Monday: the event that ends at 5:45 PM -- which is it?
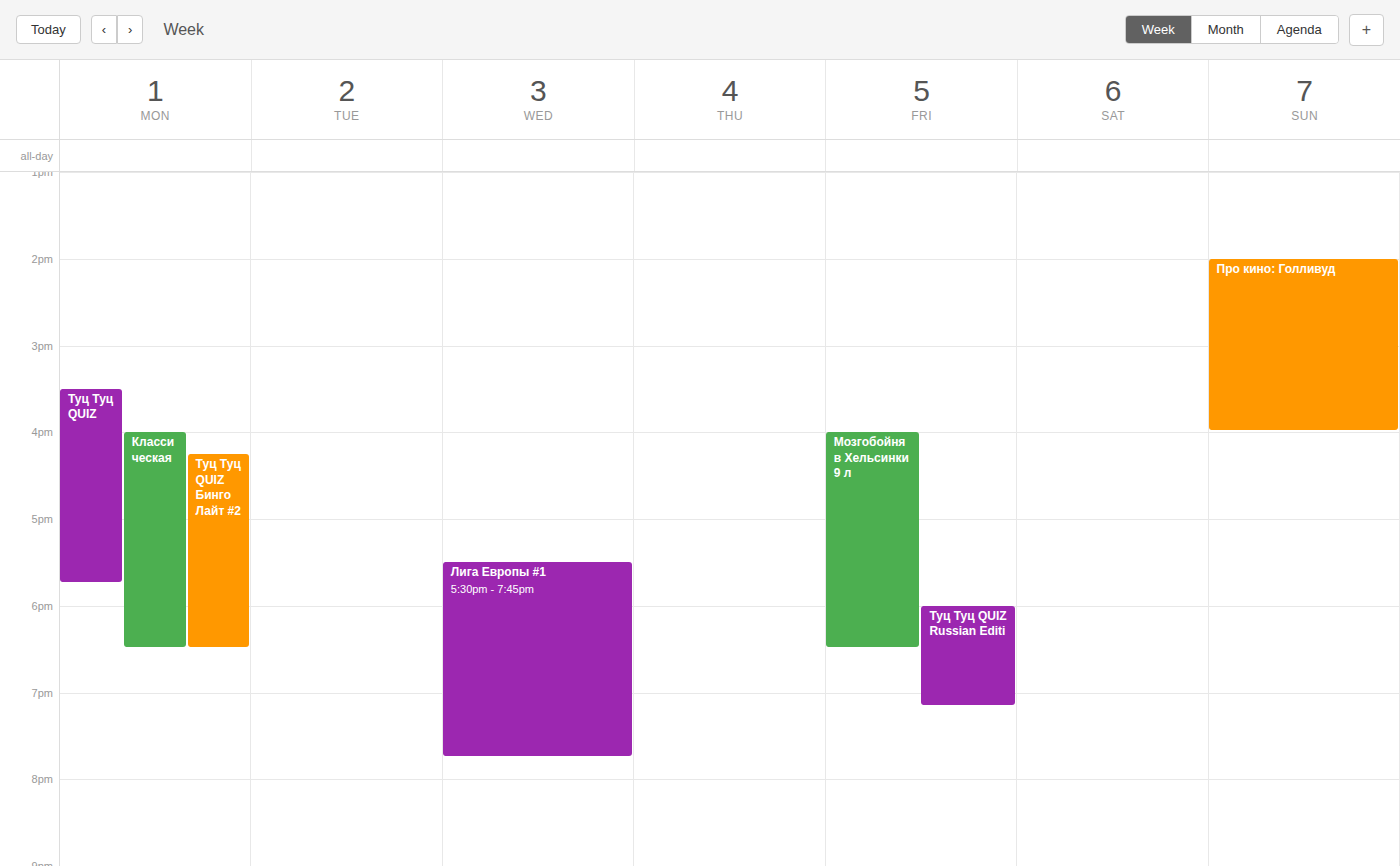
"Туц Туц QUIZ"